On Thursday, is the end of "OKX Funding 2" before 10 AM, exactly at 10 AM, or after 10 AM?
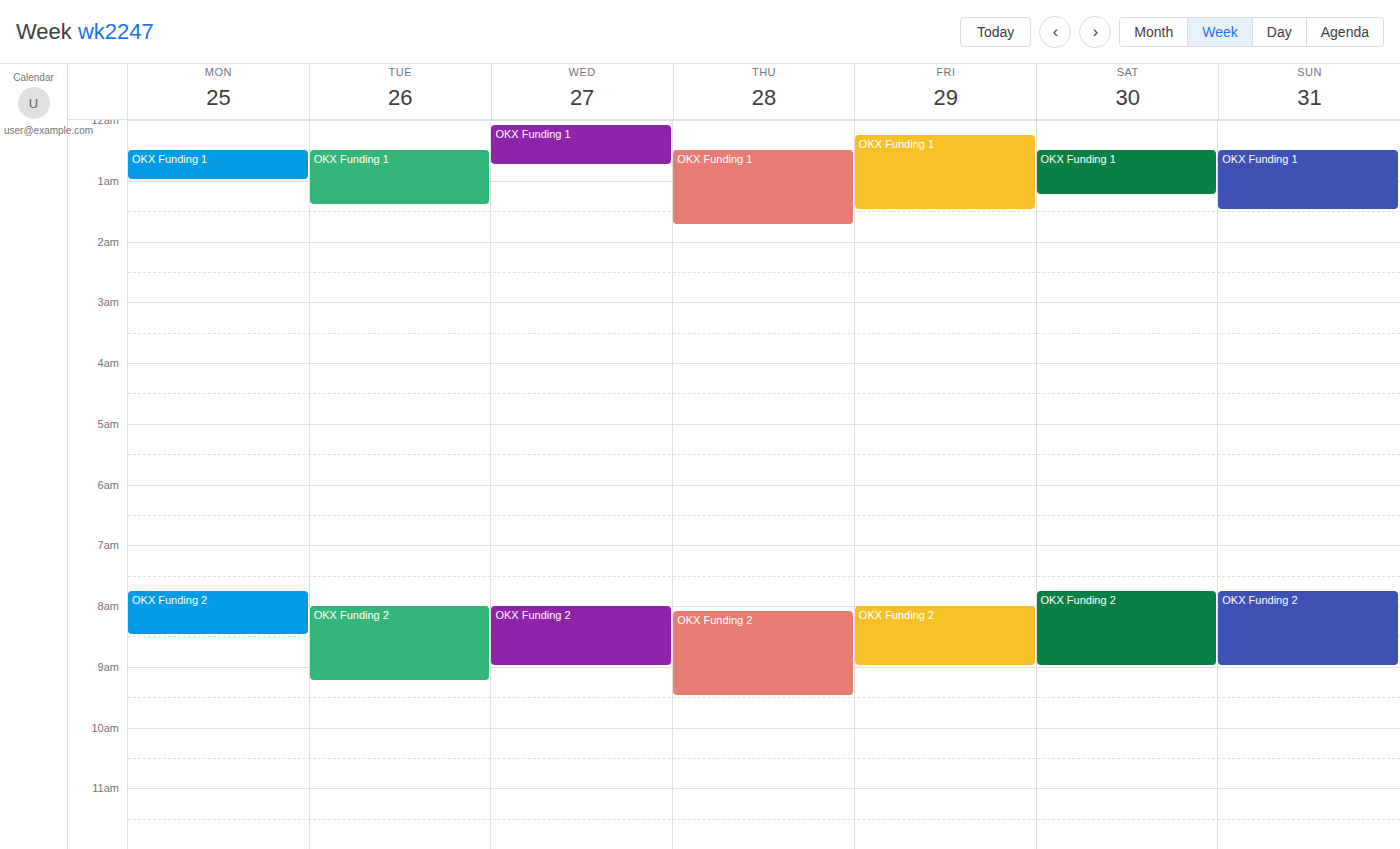
9:30 AM -- before 10 AM, 30 minutes above the 10 AM line.